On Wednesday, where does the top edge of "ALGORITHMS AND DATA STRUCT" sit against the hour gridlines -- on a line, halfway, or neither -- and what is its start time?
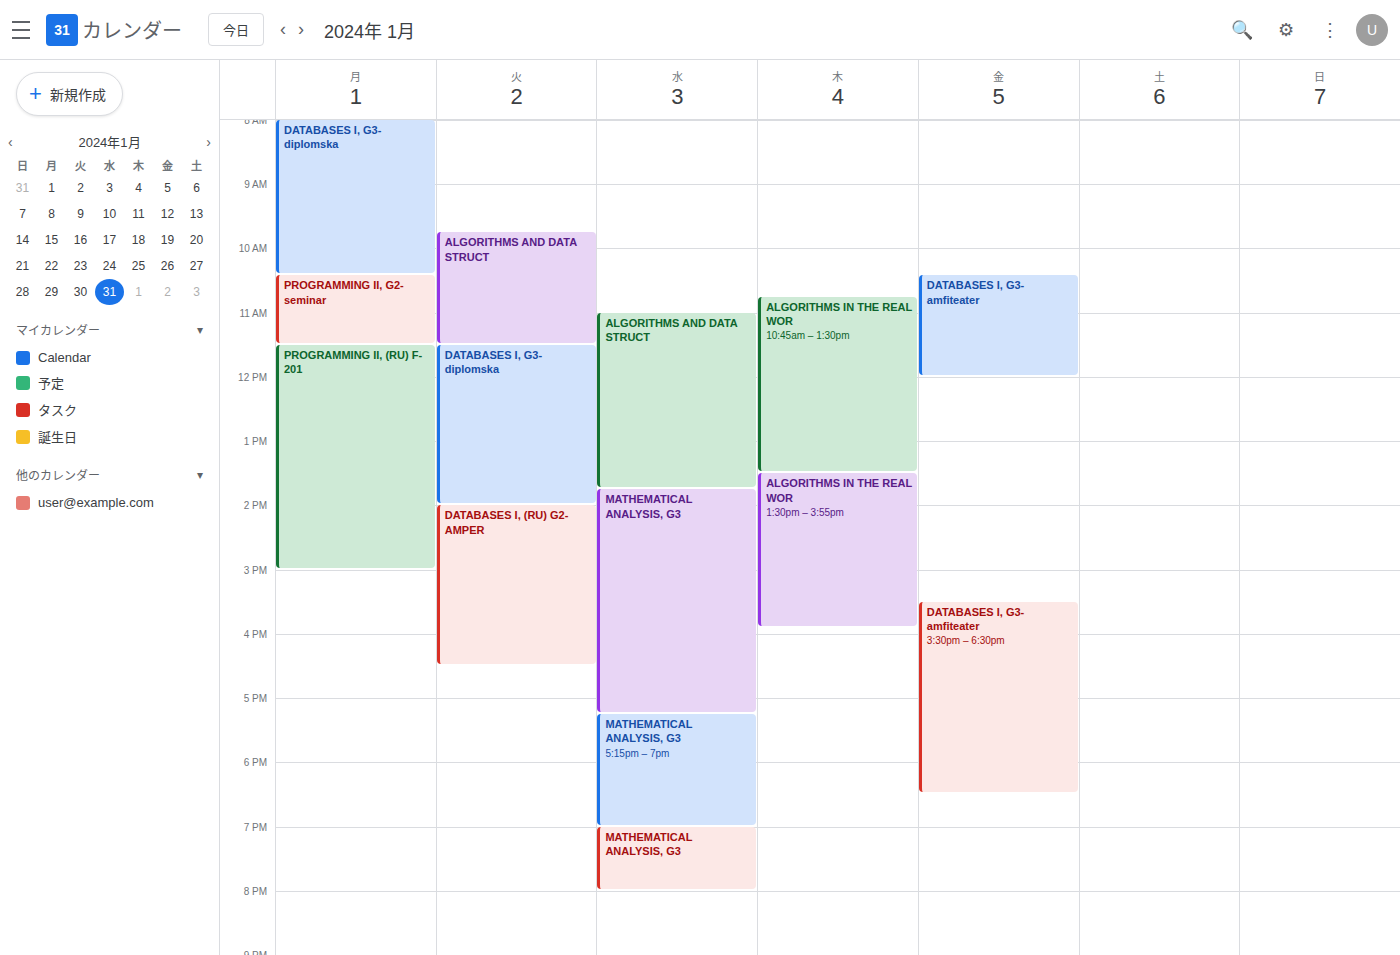
11:00 AM -- exactly on the 11 AM line.